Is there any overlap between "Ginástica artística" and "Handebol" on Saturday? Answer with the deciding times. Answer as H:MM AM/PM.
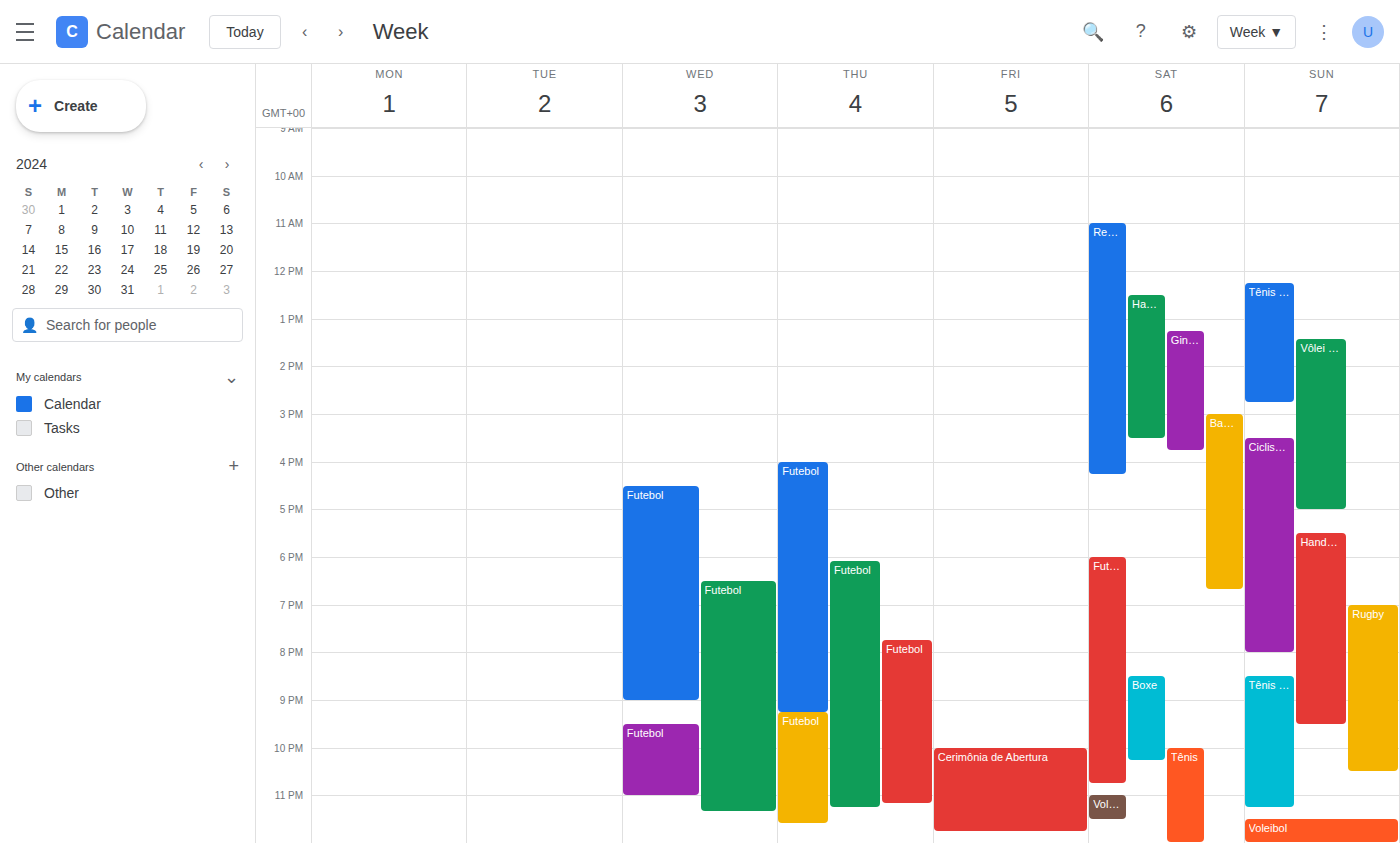
"Ginástica artística" starts at 1:15 PM, before "Handebol" ends at 3:30 PM -- they overlap.